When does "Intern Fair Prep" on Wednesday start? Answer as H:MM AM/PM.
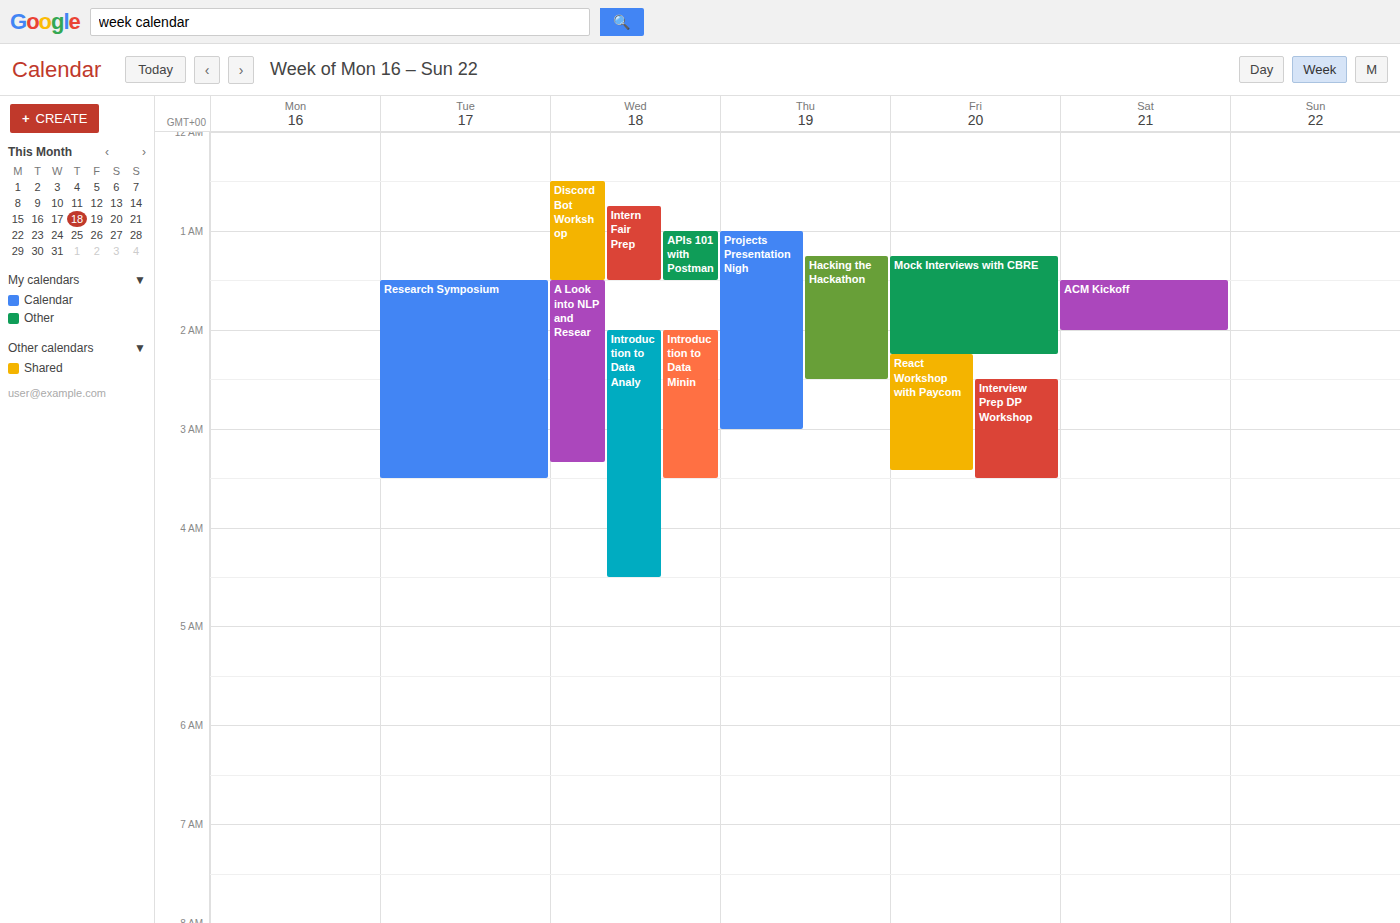
12:45 AM